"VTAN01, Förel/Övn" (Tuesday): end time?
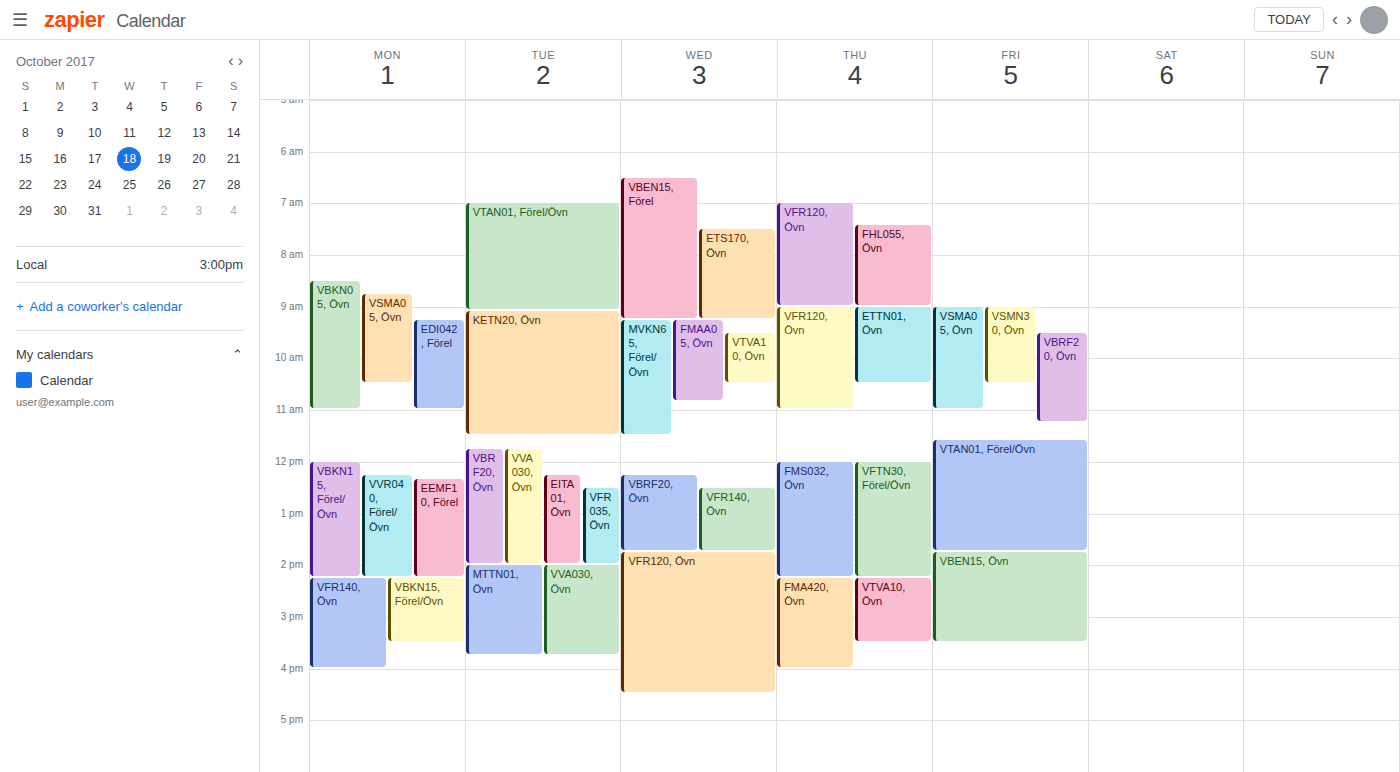
9:05 AM